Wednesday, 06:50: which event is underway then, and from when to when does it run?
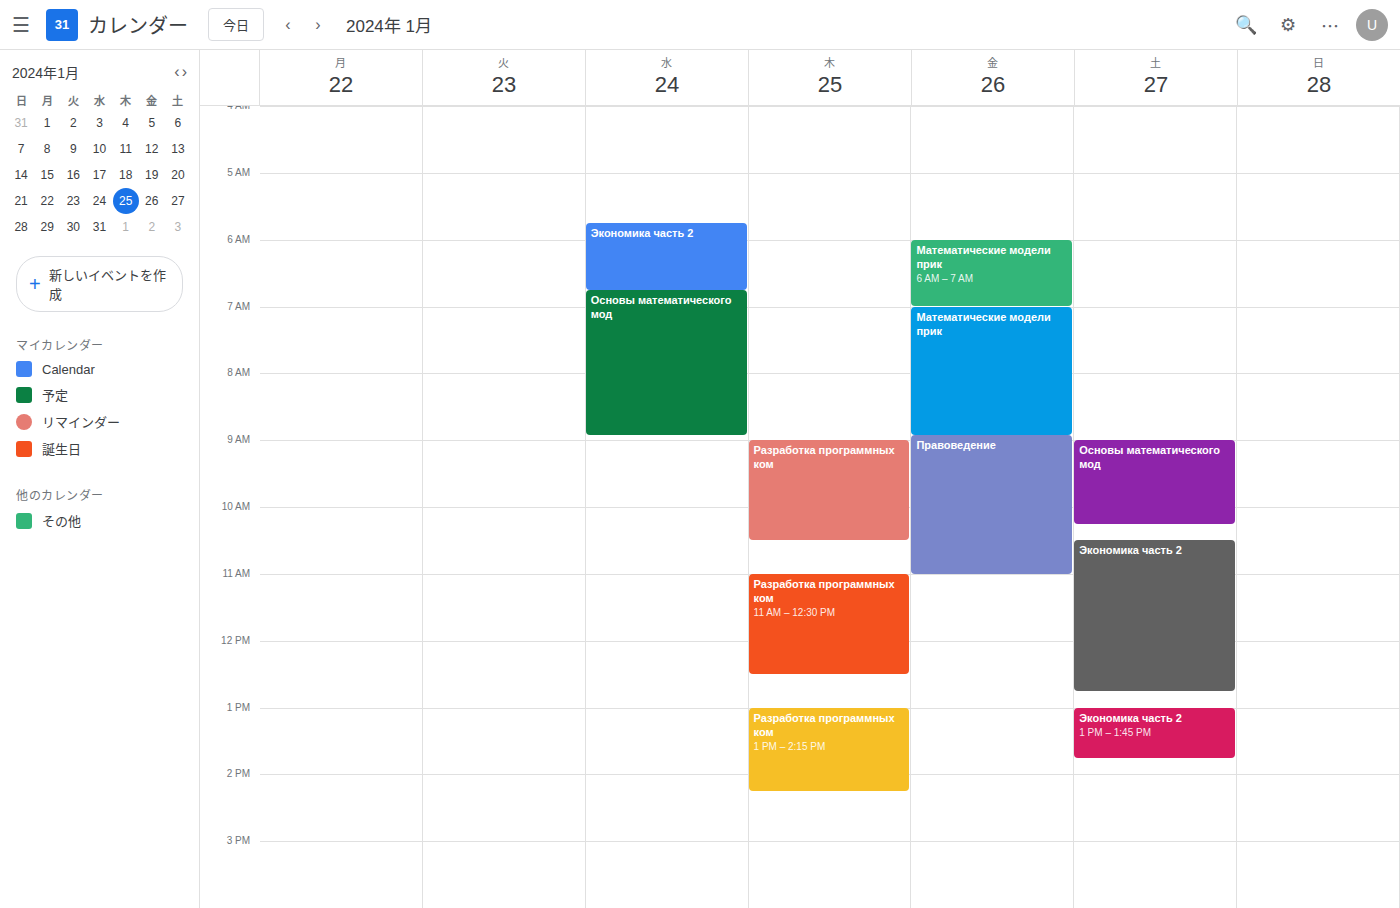
"Основы математического мод", 06:45 to 08:55